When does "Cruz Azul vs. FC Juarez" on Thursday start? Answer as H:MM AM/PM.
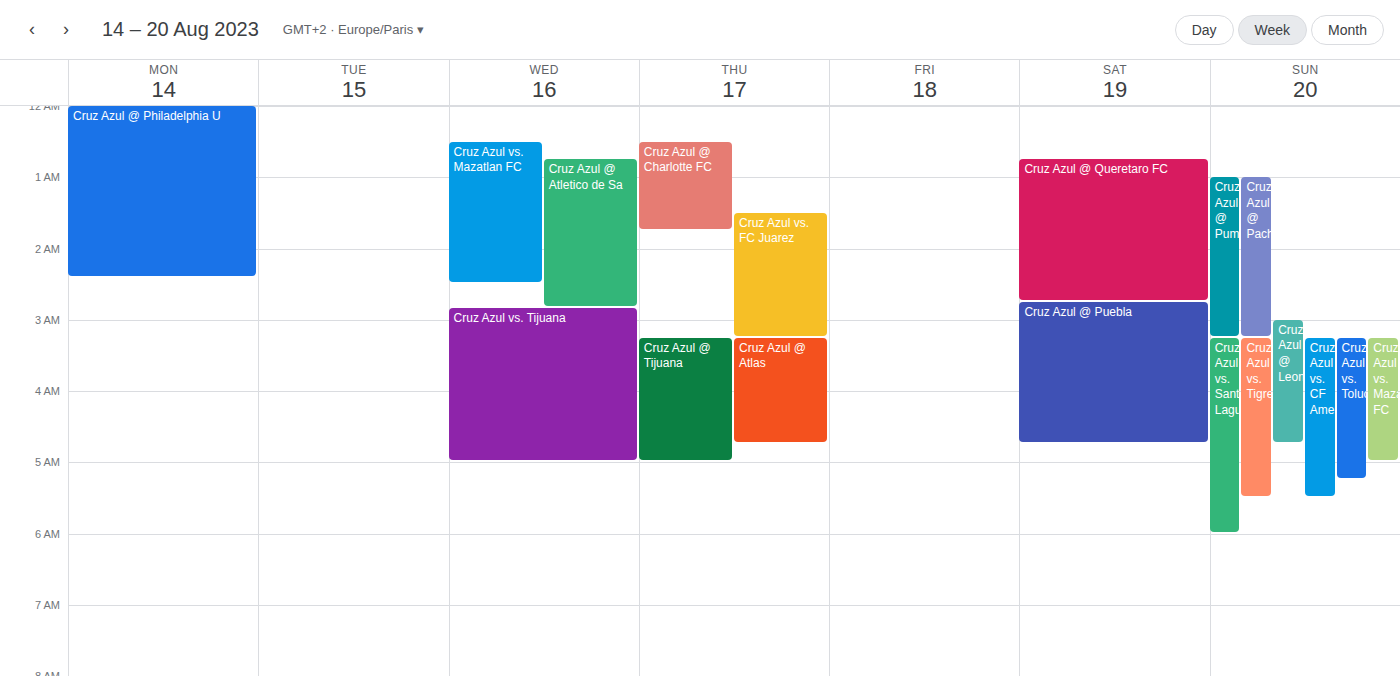
1:30 AM